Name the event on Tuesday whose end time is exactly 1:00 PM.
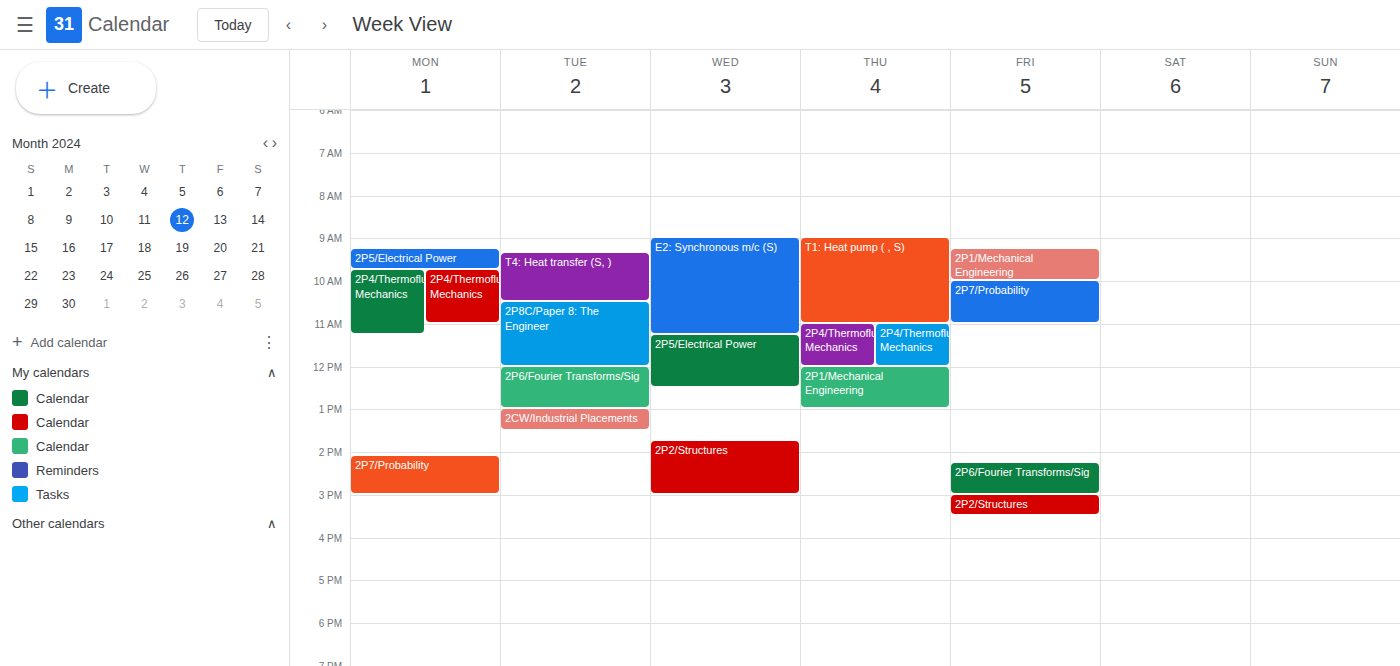
"2P6/Fourier Transforms/Sig"